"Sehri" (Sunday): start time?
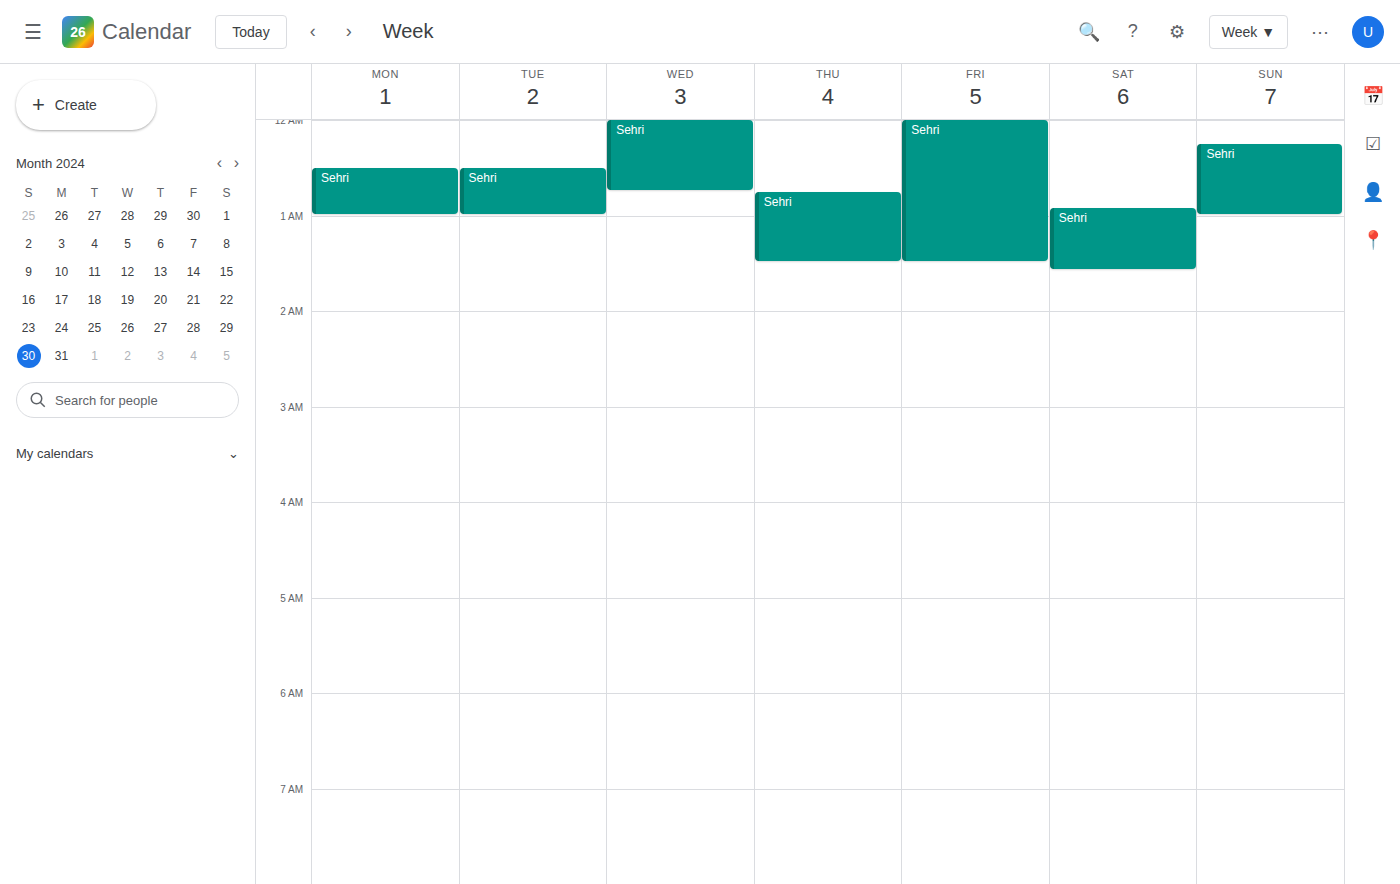
12:15 AM